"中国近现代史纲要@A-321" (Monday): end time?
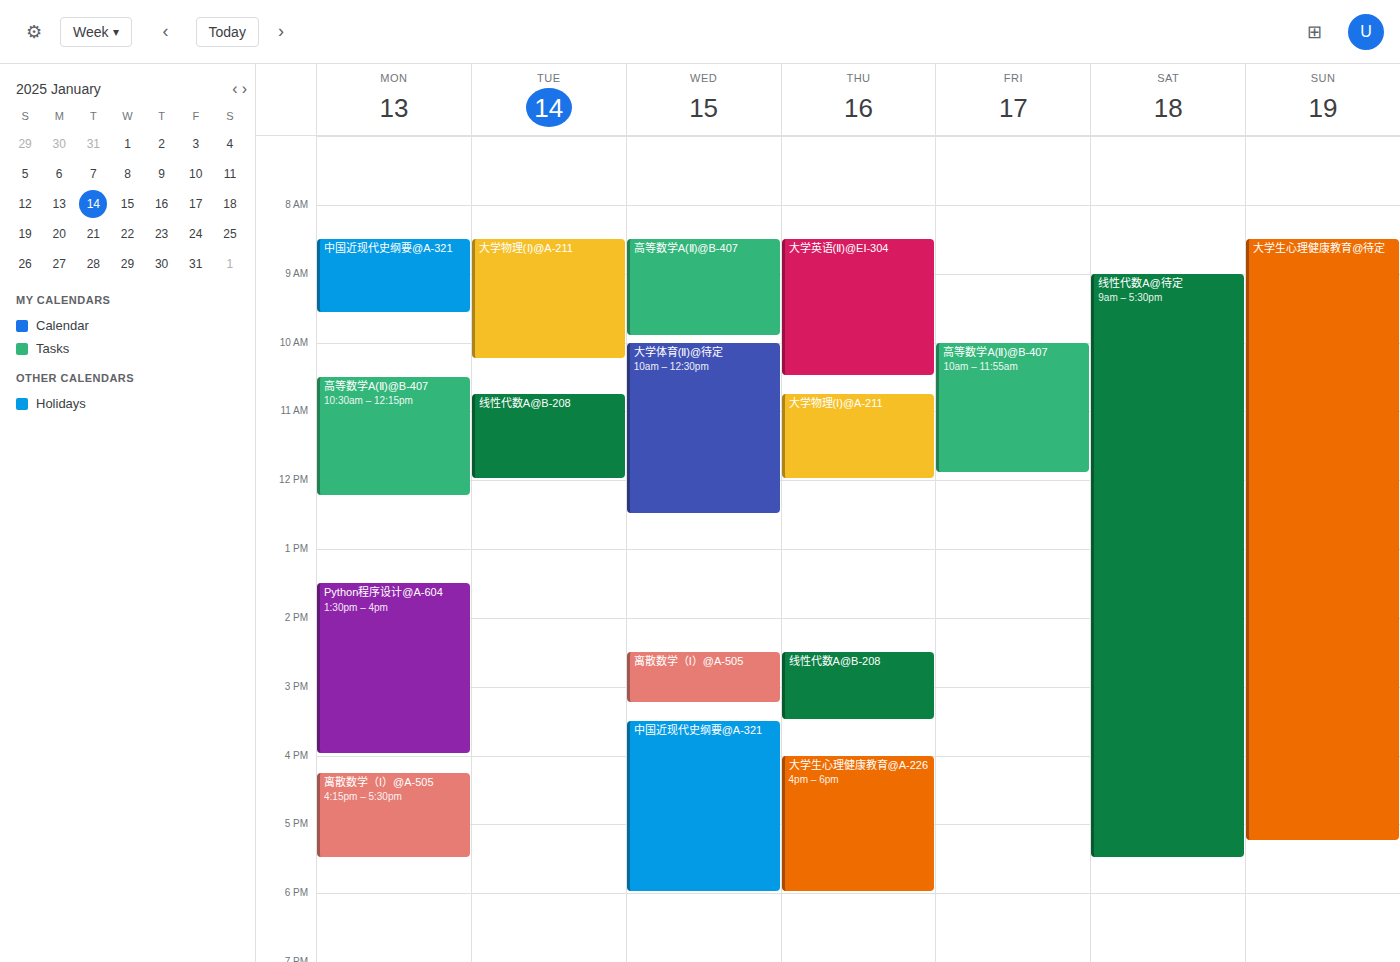
9:35 AM